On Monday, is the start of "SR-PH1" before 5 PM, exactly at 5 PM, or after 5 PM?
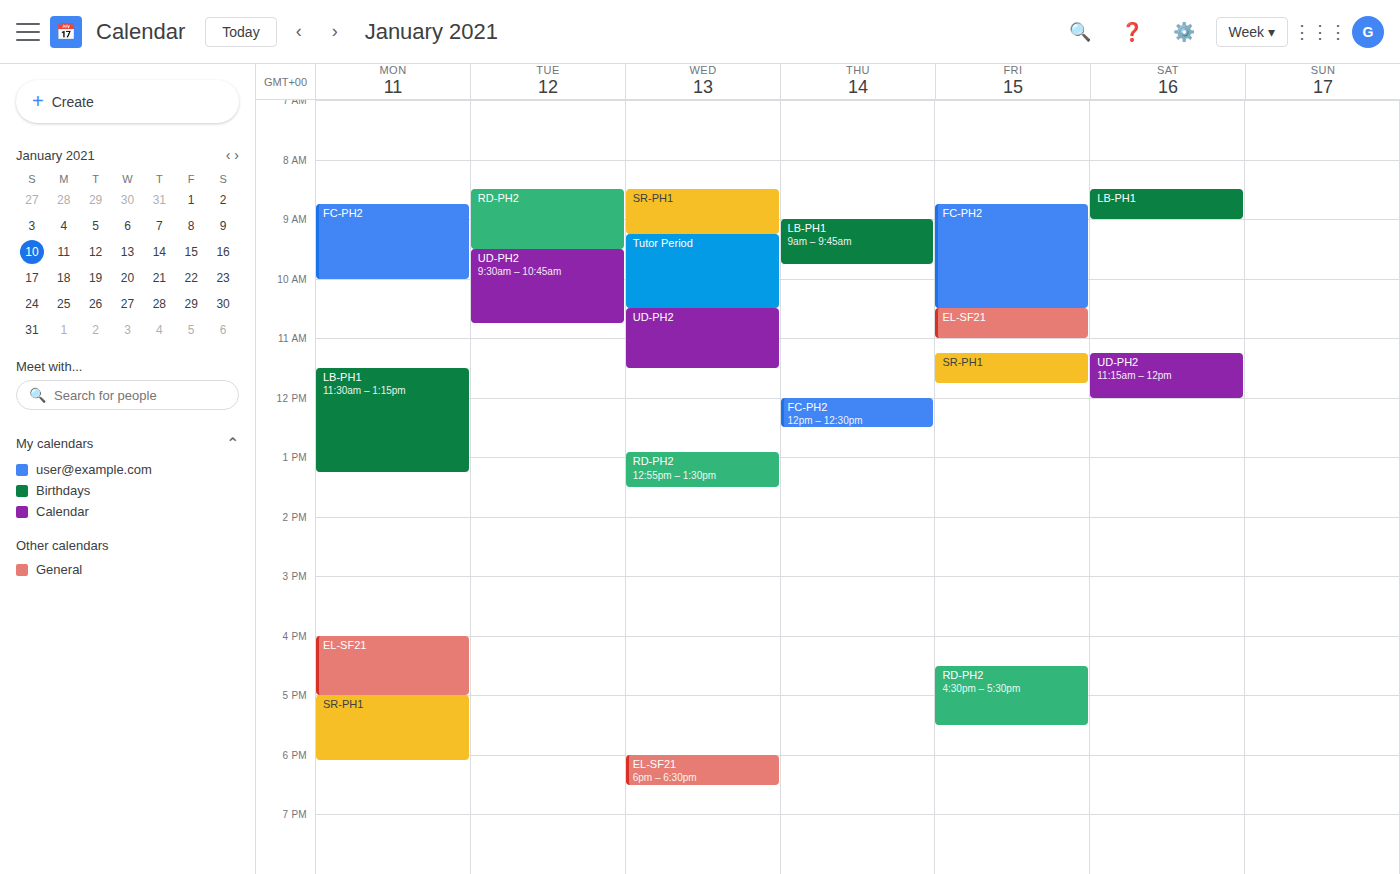
5:00 PM -- exactly at 5 PM, on the 5 PM line.